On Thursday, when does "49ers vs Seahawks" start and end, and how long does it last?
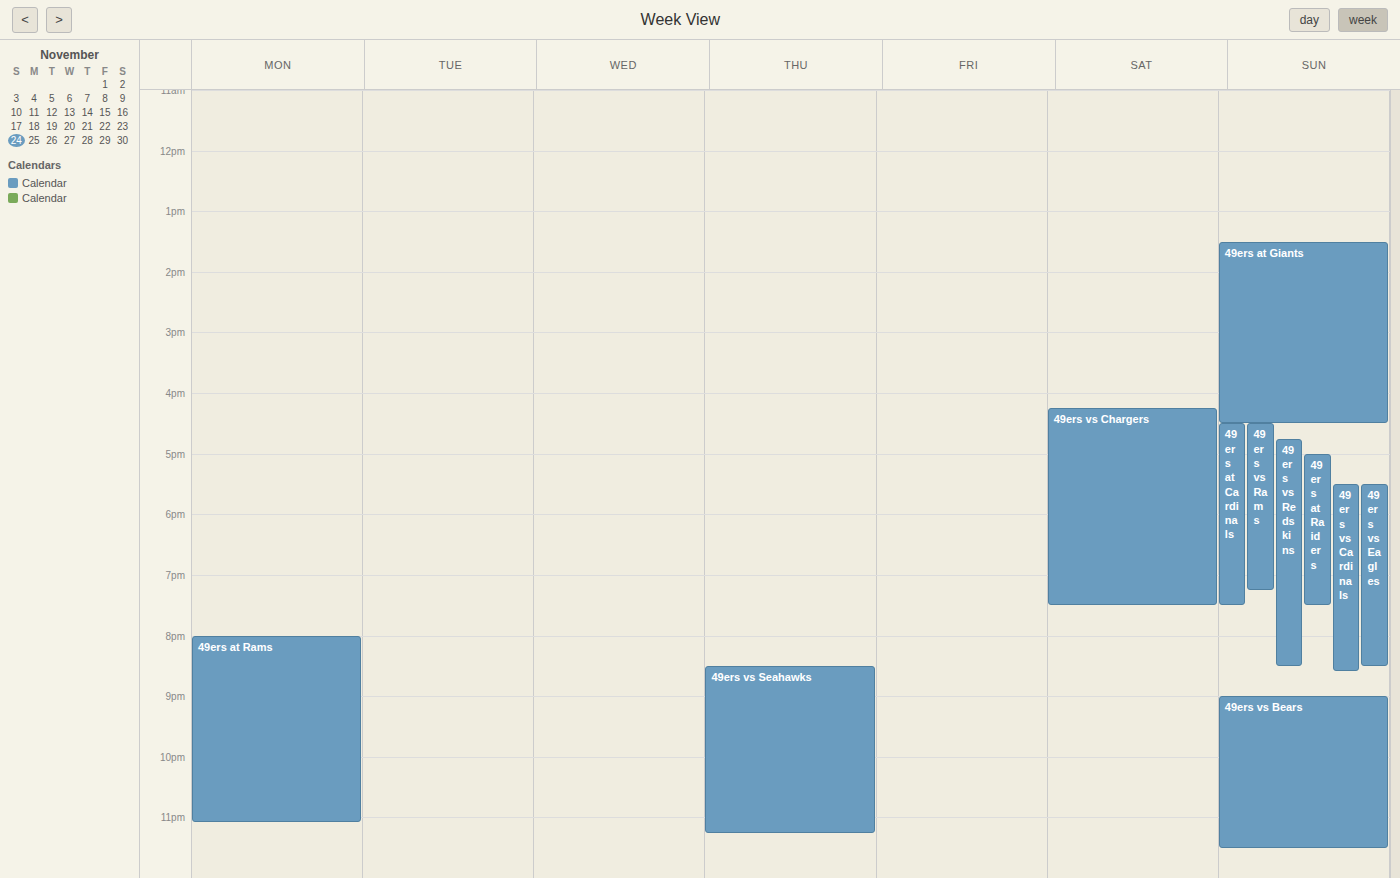
8:30 PM to 11:15 PM, 2 hours 45 minutes